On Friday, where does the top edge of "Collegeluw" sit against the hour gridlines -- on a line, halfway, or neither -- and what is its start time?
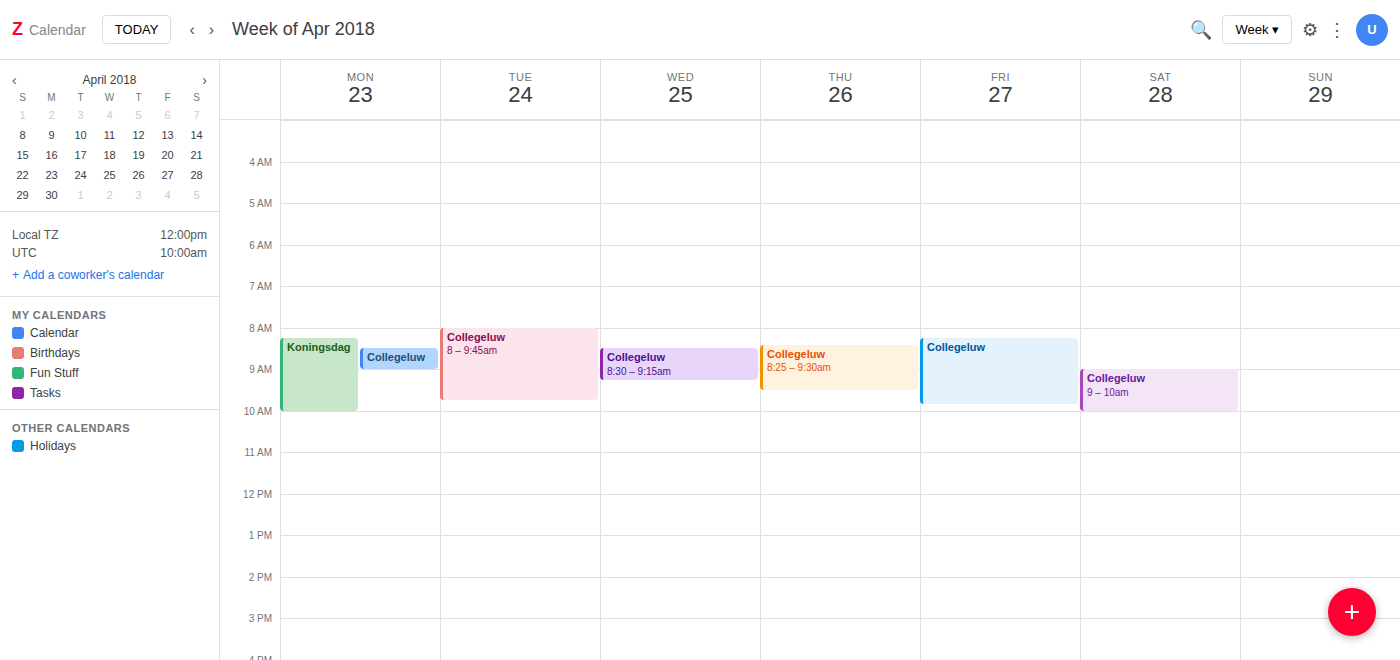
08:15 -- neither: a quarter of the way from the 08:00 line to the 09:00 line.